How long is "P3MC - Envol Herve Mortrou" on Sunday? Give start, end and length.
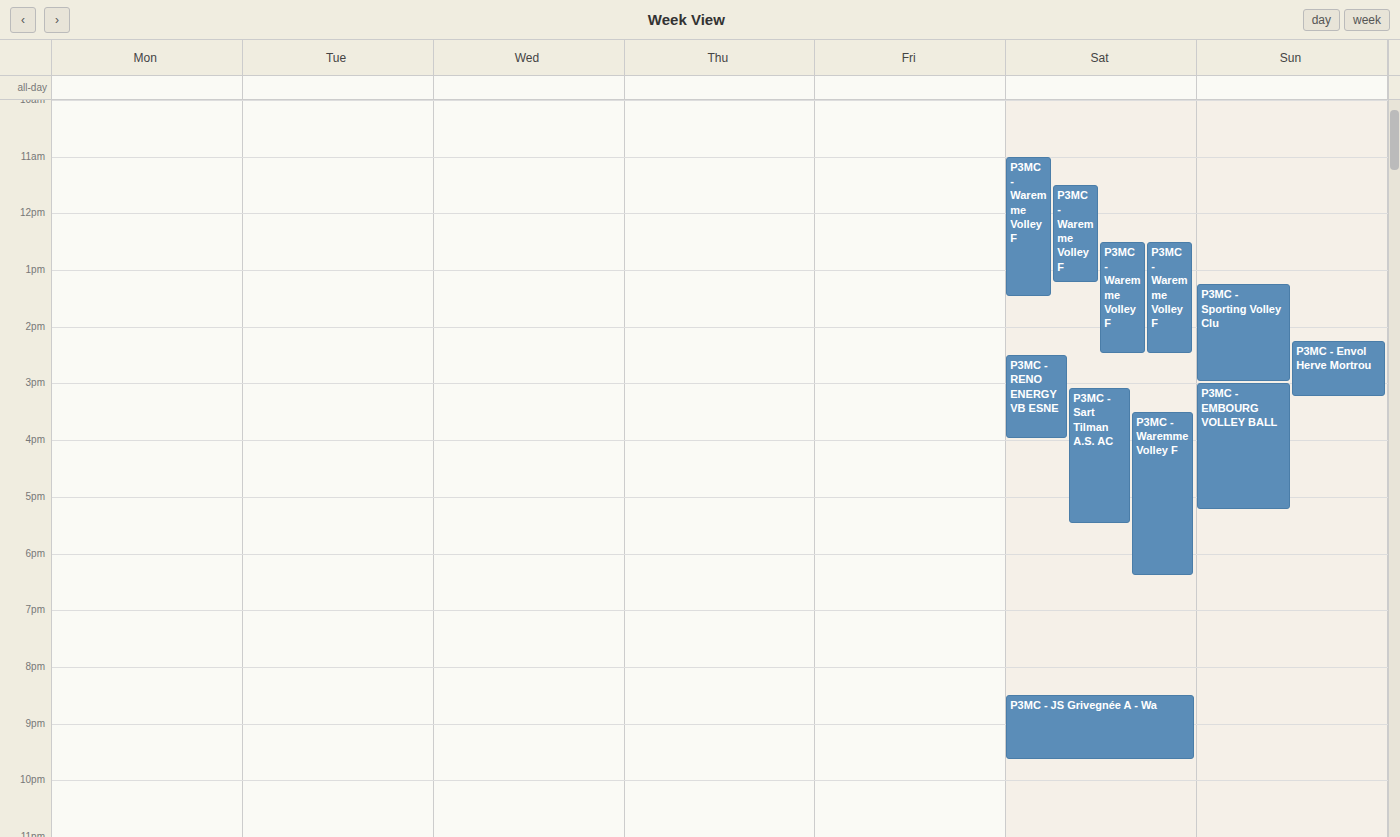
2:15 PM to 3:15 PM, 1 hour